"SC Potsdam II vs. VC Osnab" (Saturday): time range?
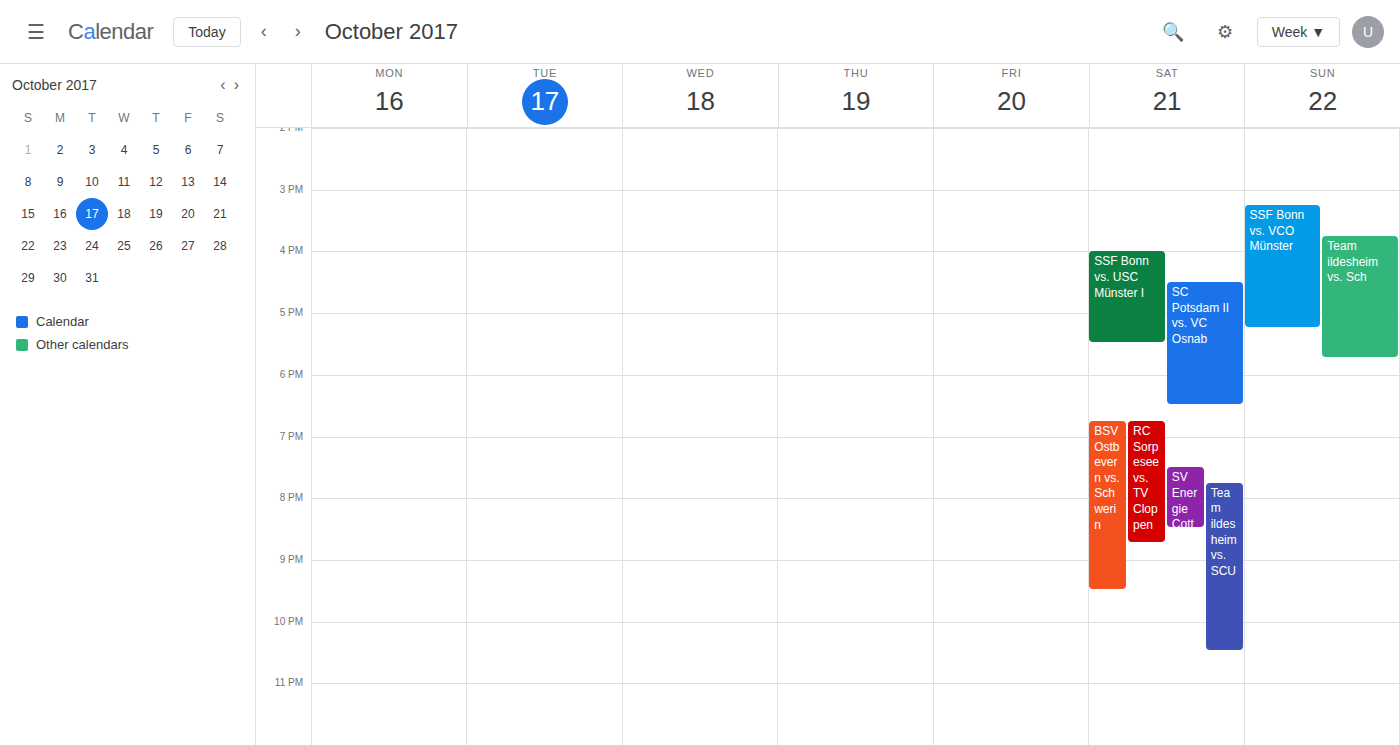
16:30 to 18:30